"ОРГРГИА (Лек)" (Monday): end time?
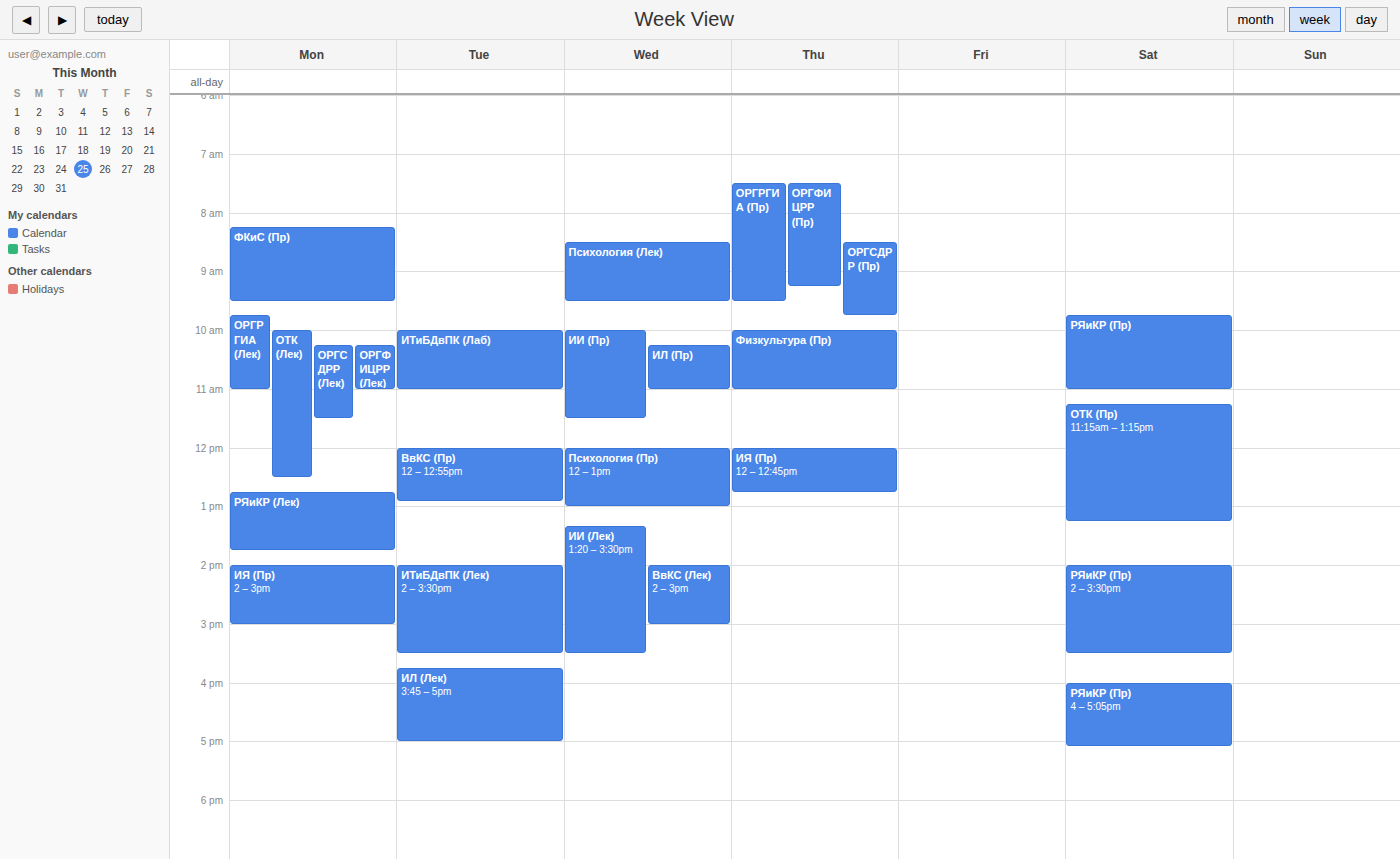
11:00